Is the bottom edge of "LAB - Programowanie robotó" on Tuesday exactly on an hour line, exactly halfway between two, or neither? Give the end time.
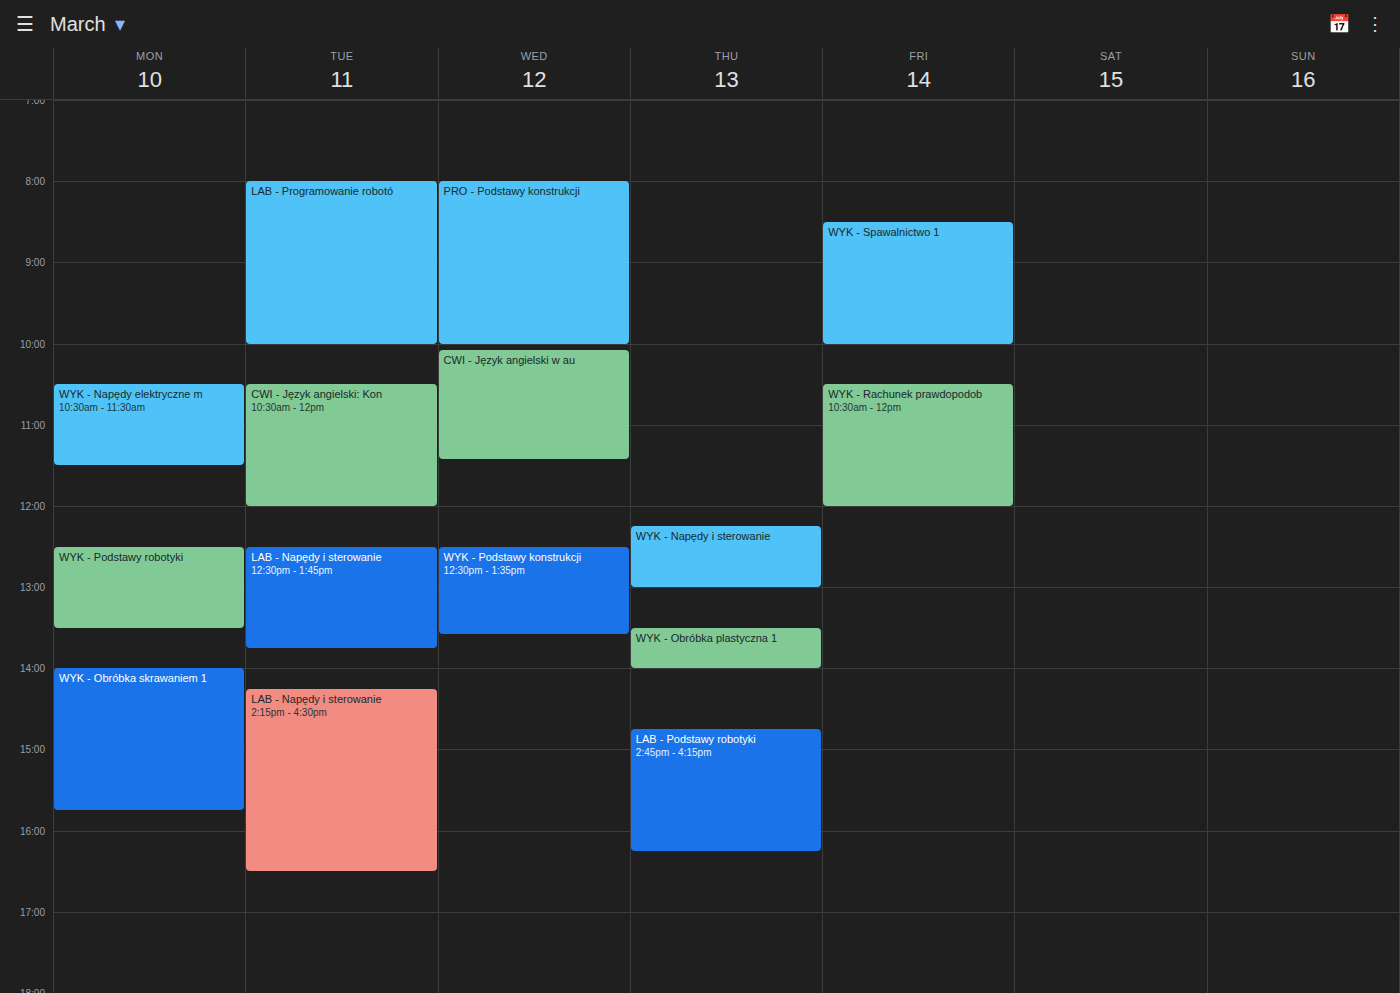
10:00 AM -- exactly on the 10 AM line.